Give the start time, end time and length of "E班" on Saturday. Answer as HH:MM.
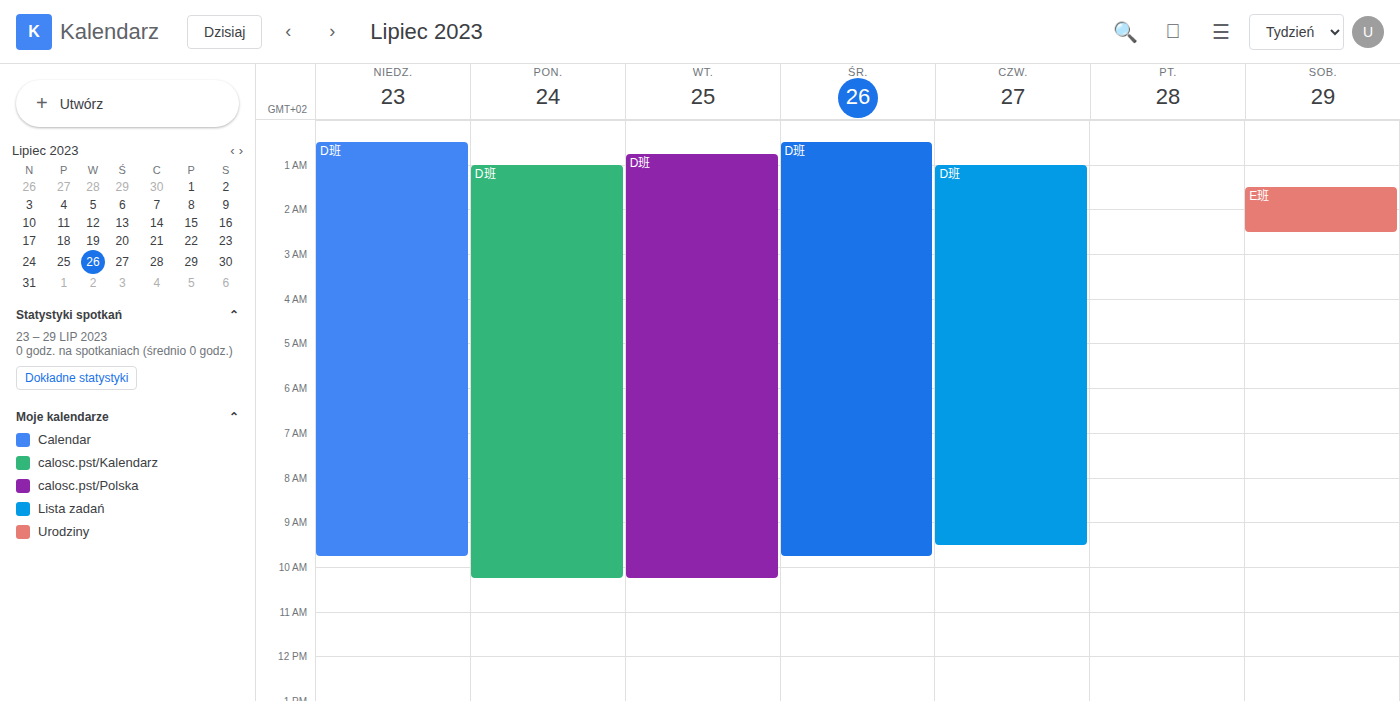
01:30 to 02:30, 1 hour